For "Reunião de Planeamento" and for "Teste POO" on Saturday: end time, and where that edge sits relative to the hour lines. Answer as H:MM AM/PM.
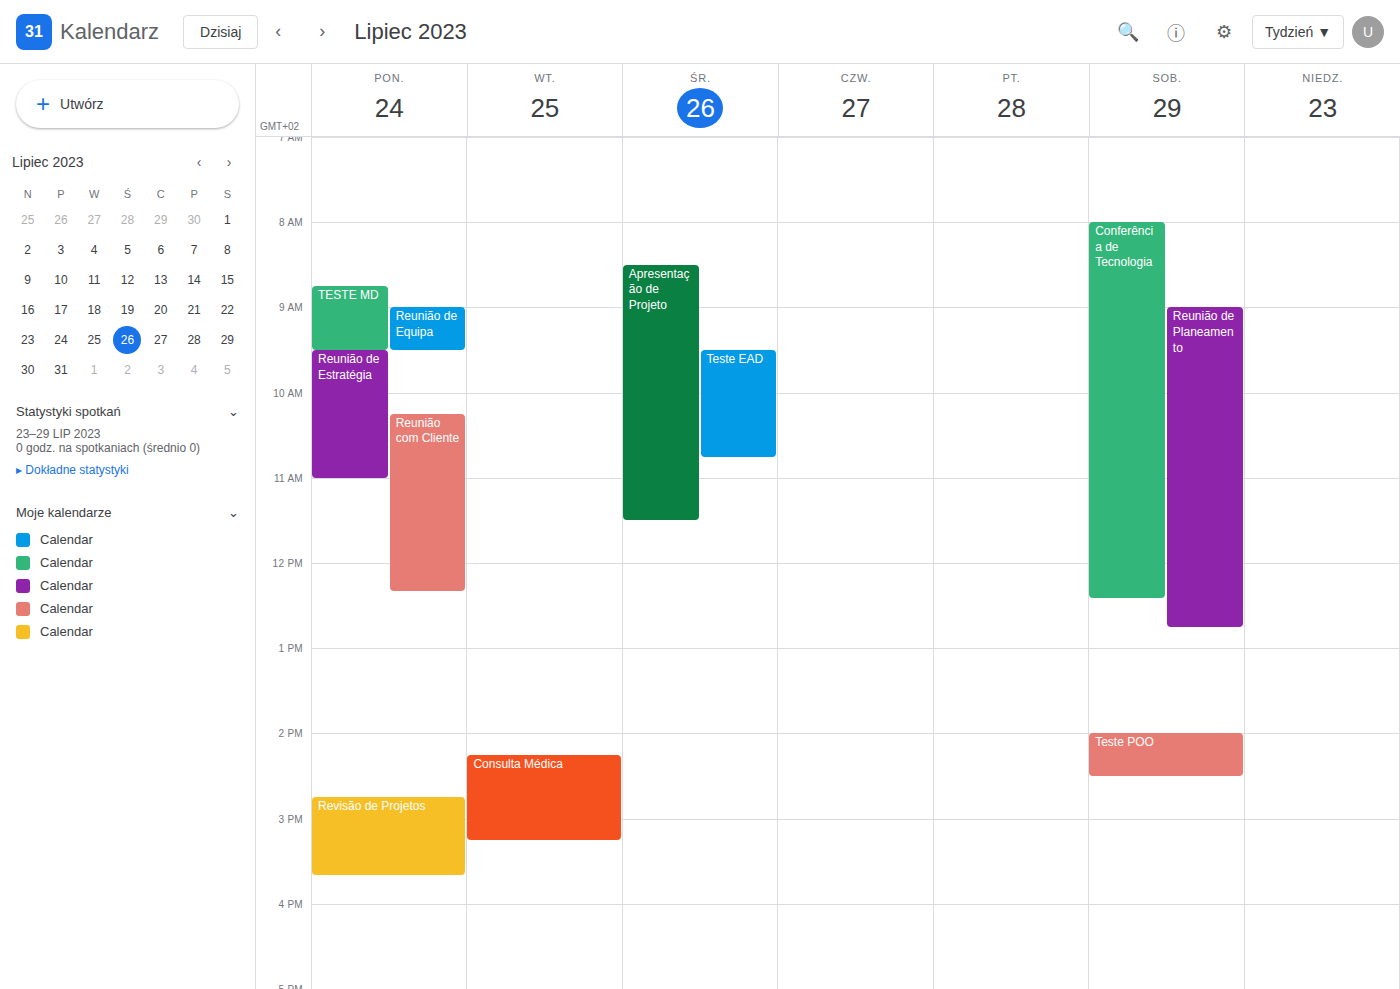
"Reunião de Planeamento": 12:45 PM, neither: three quarters of the way from the 12 PM line to the 1 PM line. "Teste POO": 2:30 PM, halfway between the 2 PM and 3 PM lines.